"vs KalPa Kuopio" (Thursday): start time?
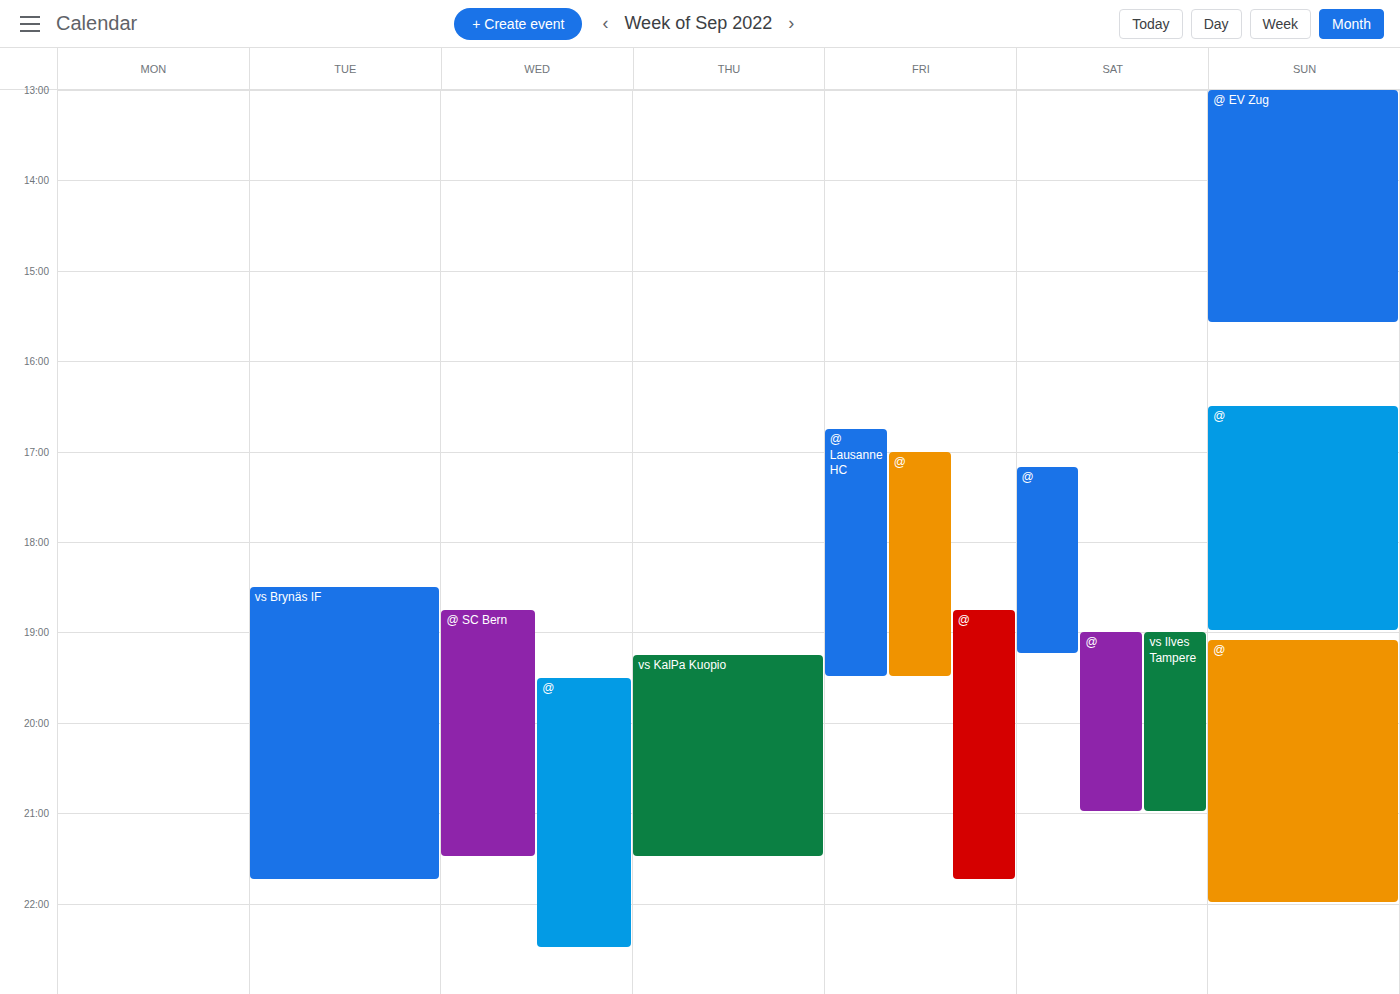
7:15 PM